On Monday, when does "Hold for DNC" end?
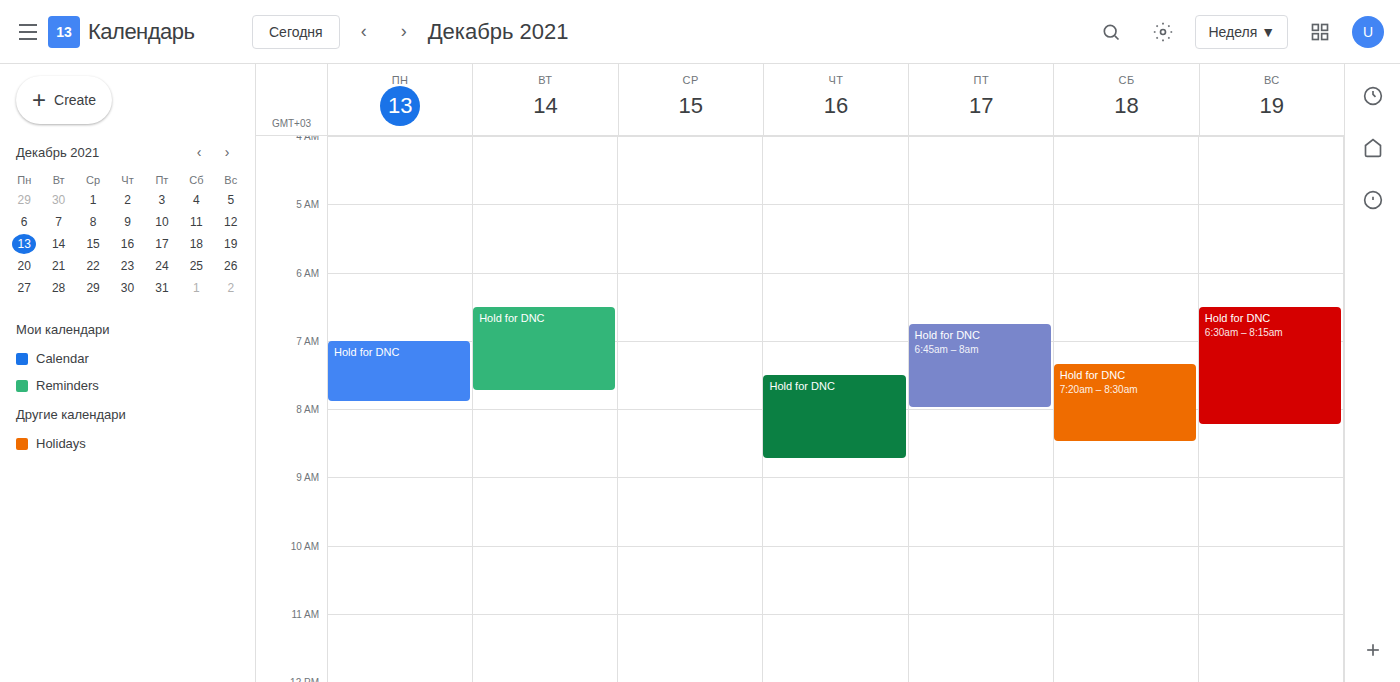
07:55